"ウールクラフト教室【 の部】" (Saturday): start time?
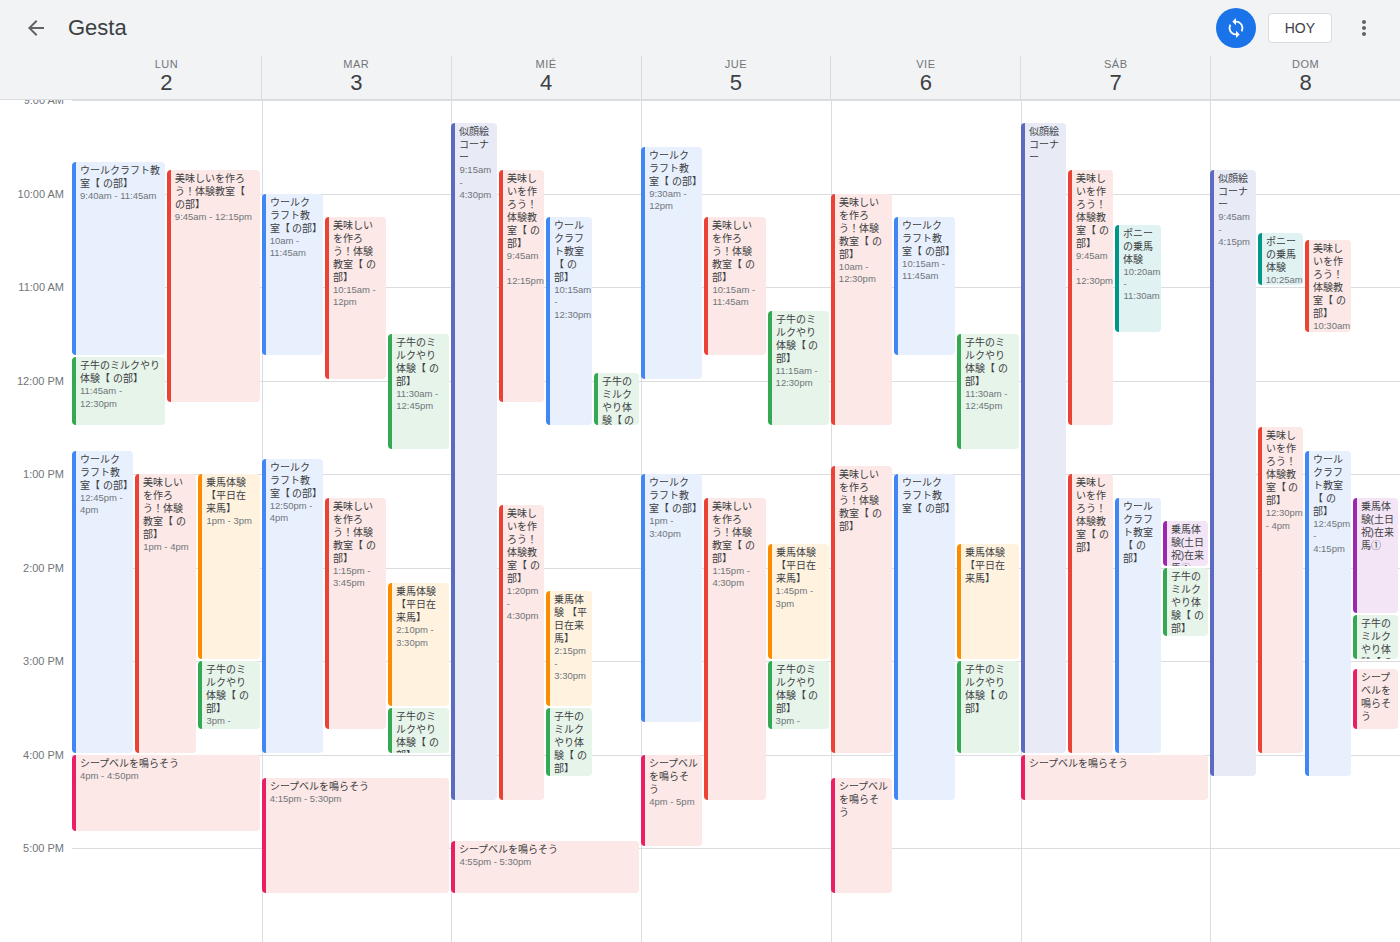
1:15 PM